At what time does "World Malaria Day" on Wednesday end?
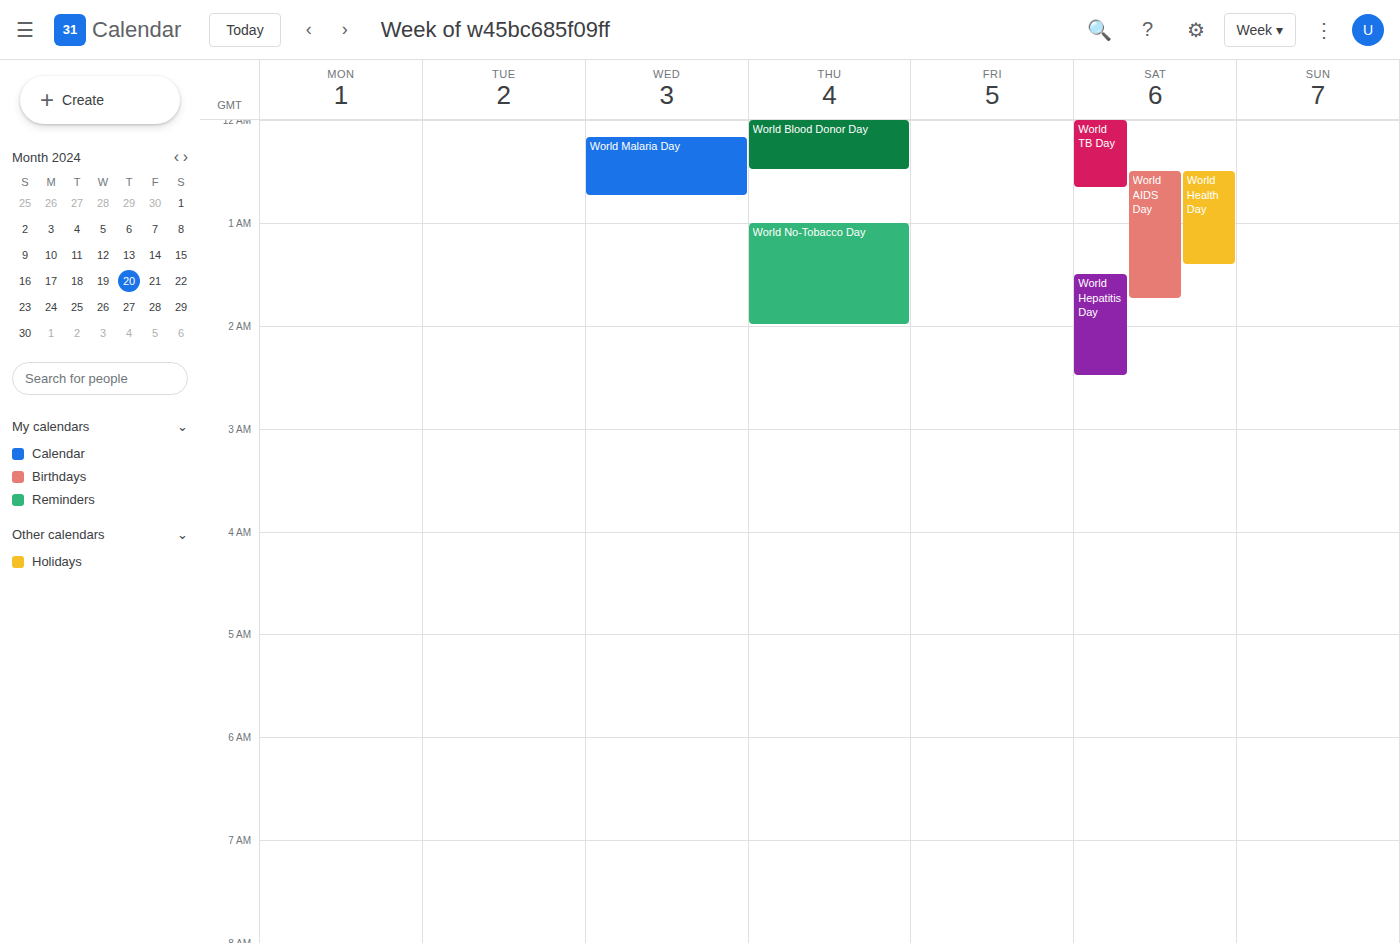
12:45 AM